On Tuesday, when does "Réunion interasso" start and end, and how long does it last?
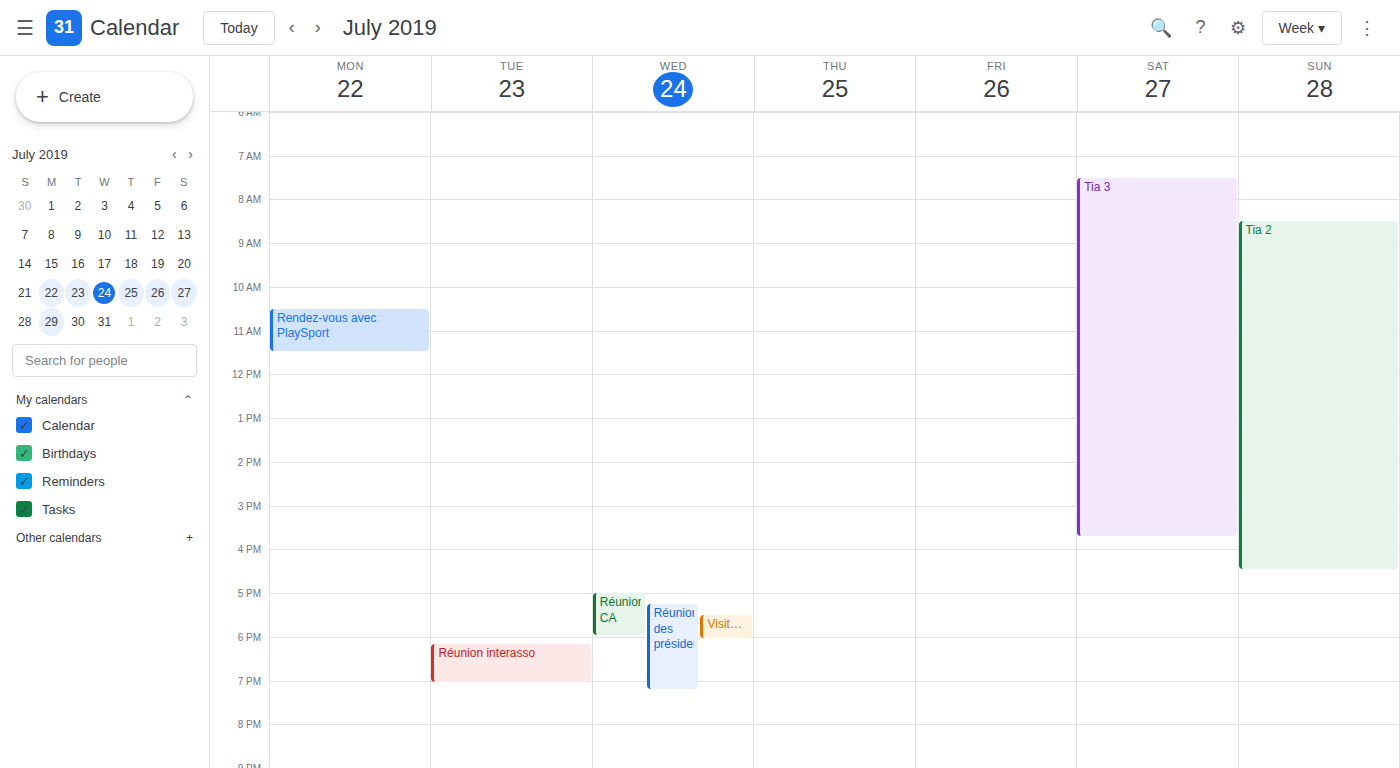
6:10 PM to 7:05 PM, 55 minutes